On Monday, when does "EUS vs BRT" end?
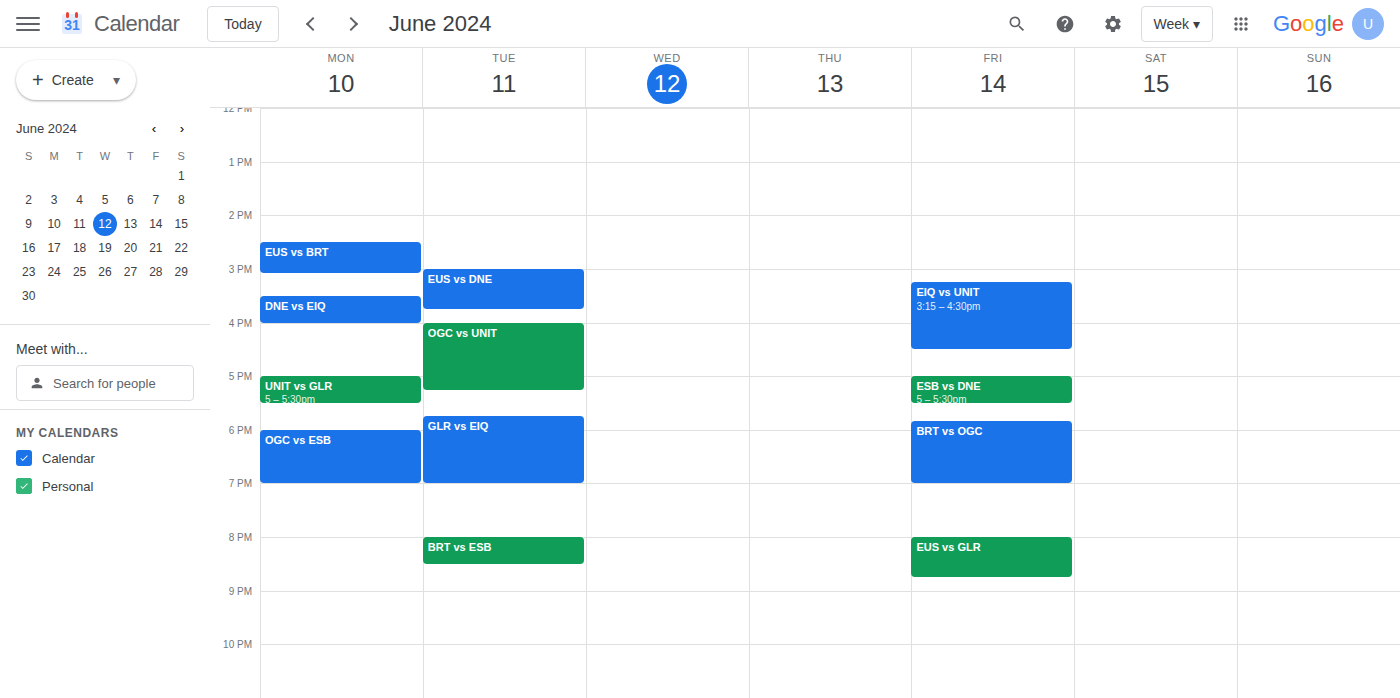
15:05